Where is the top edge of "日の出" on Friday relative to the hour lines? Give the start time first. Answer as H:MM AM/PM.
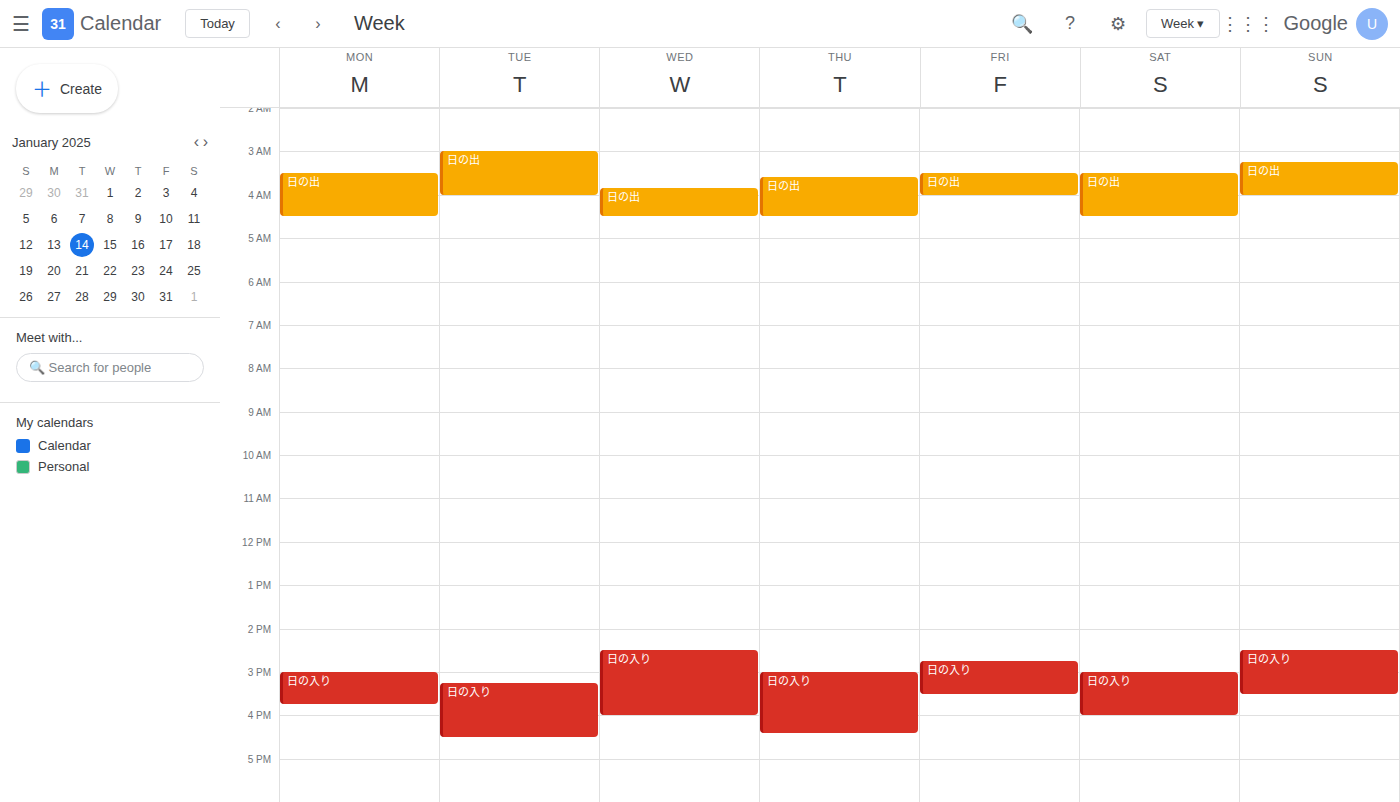
3:30 AM -- halfway between the 3 AM and 4 AM lines.